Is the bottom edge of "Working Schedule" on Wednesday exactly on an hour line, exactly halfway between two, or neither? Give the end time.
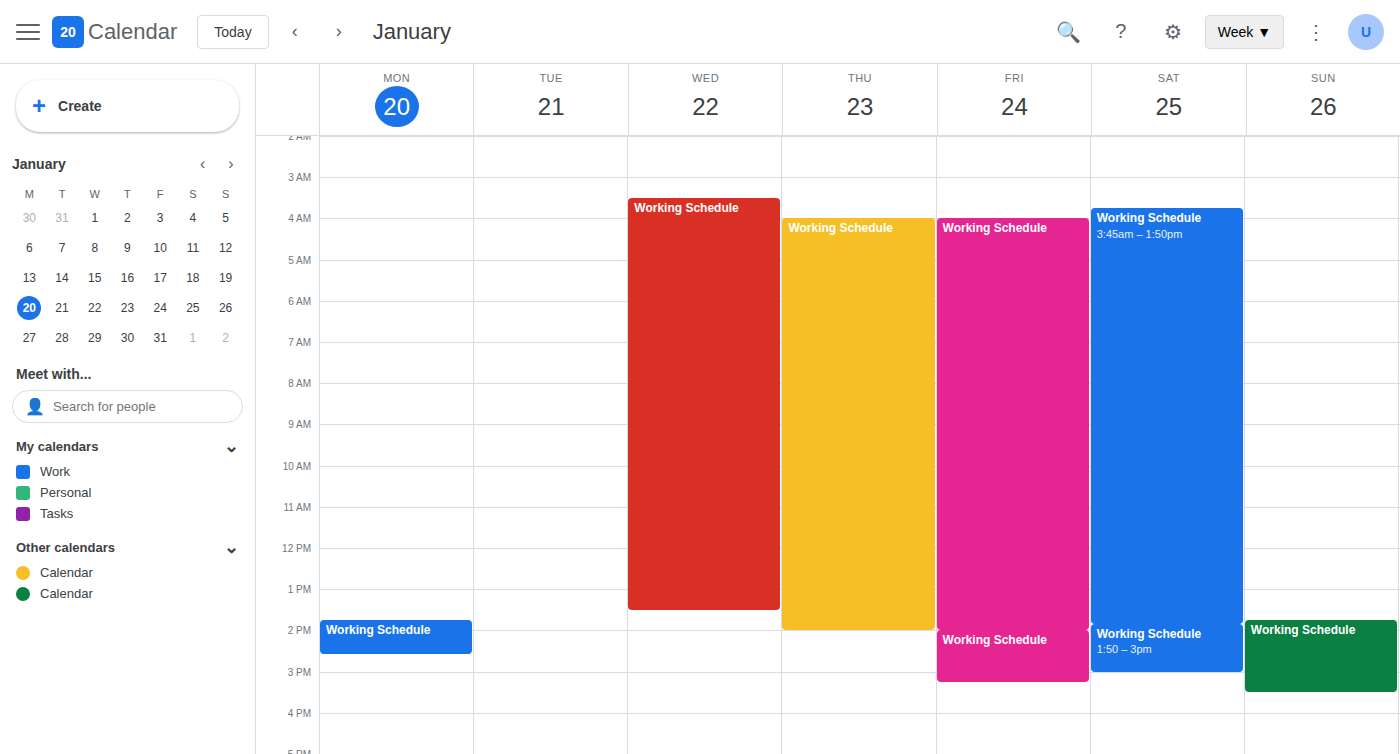
1:30 PM -- halfway between the 1 PM and 2 PM lines.